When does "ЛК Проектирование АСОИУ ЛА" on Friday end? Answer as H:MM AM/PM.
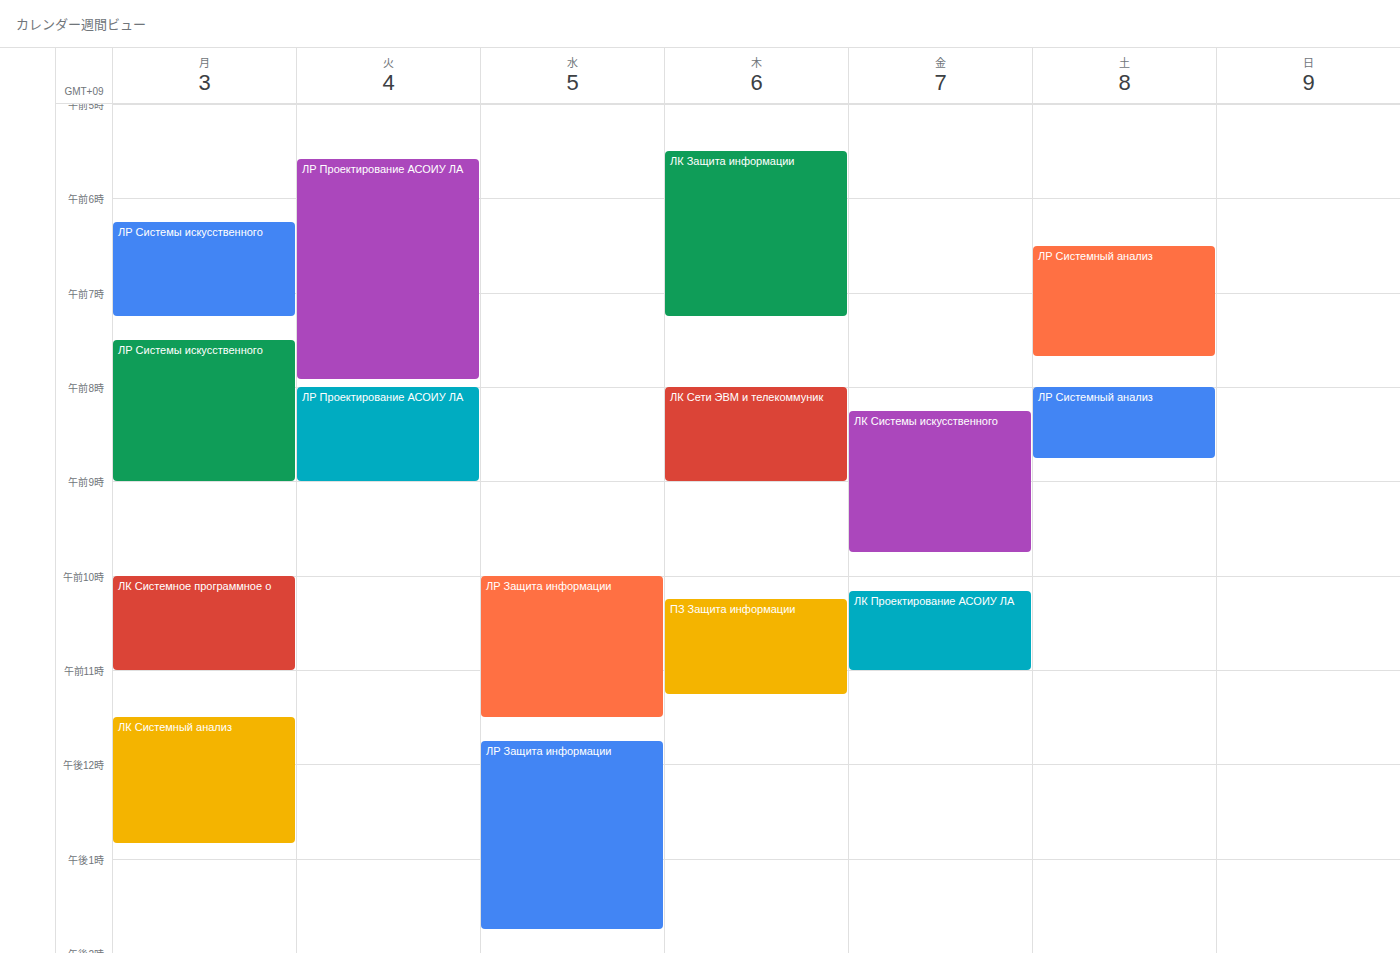
11:00 AM